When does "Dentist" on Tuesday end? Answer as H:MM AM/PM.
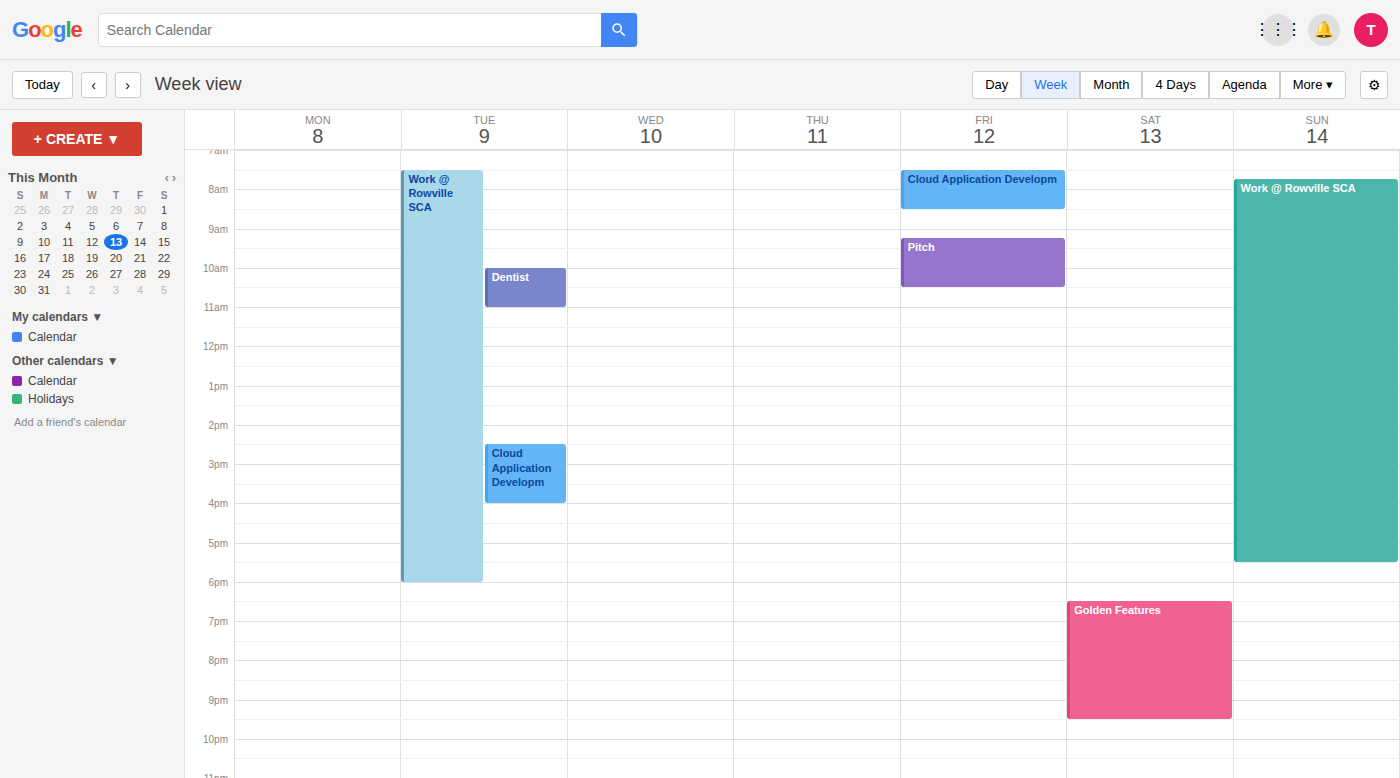
11:00 AM